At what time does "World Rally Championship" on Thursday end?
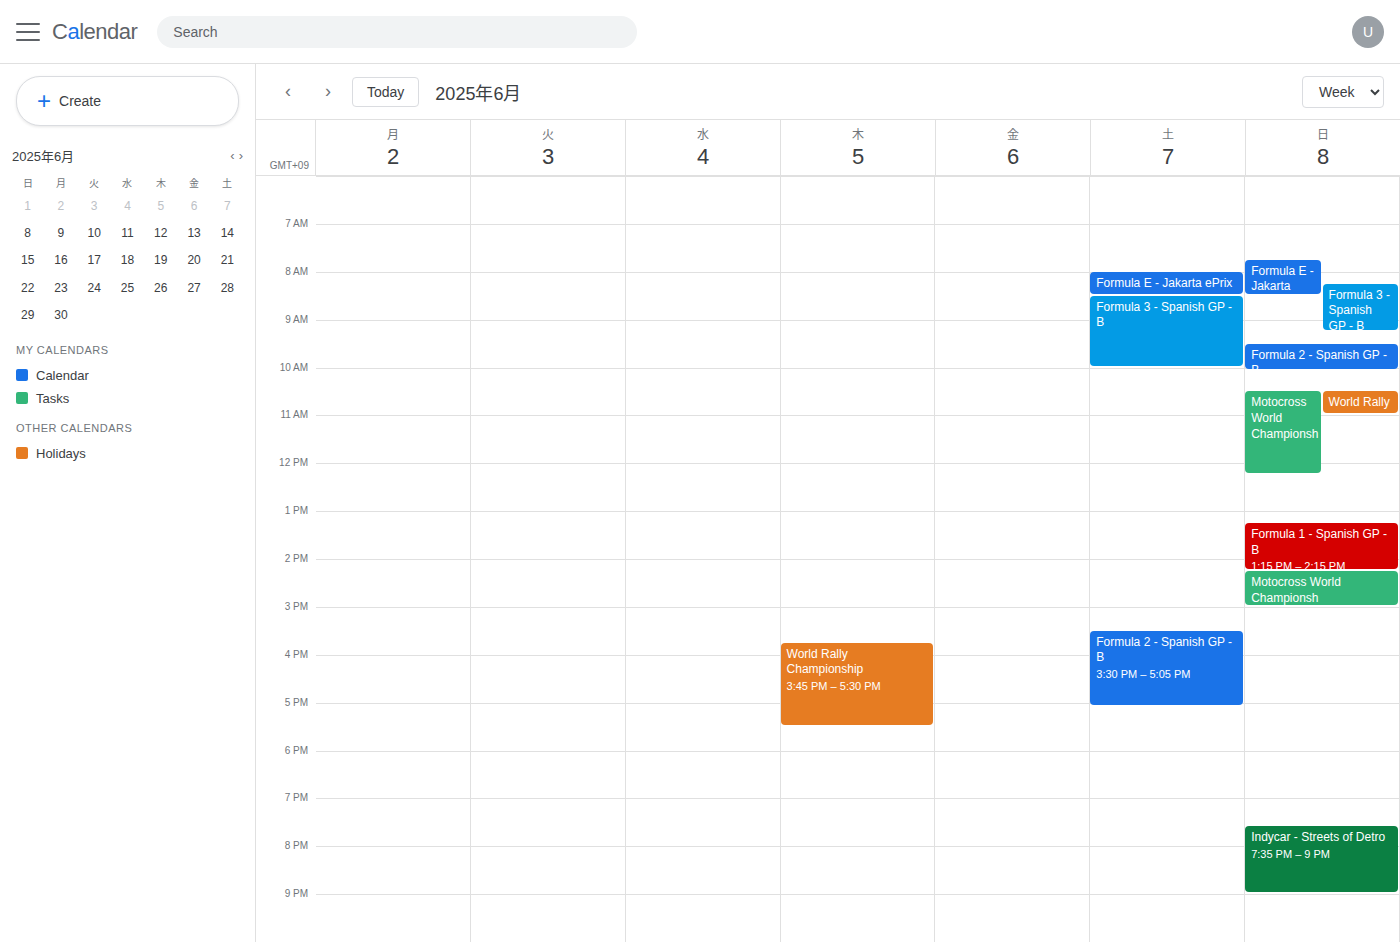
5:30 PM